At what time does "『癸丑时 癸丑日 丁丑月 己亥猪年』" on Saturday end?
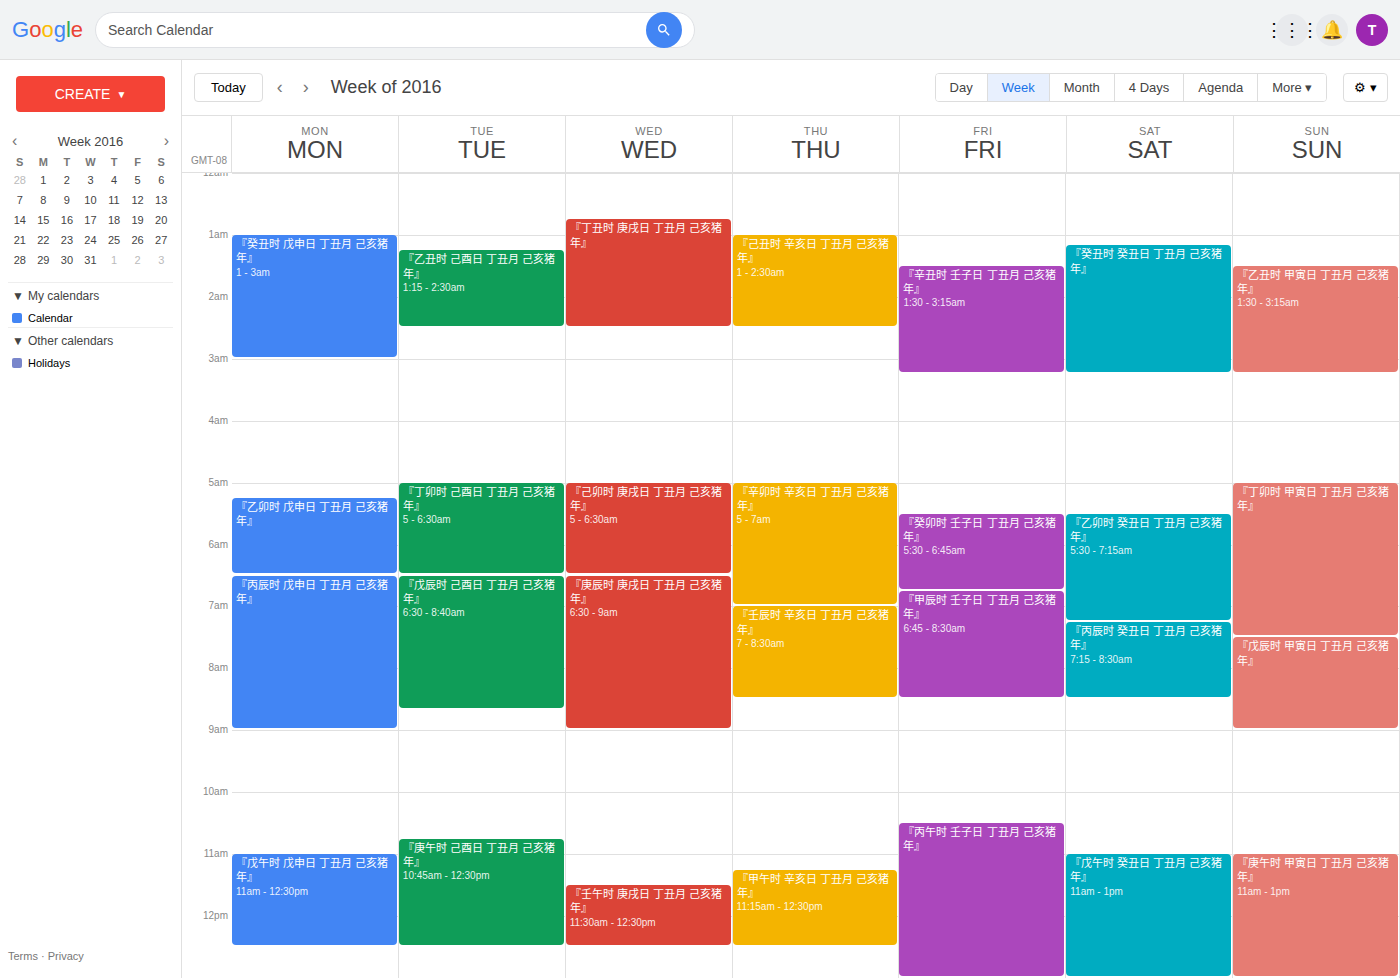
3:15 AM